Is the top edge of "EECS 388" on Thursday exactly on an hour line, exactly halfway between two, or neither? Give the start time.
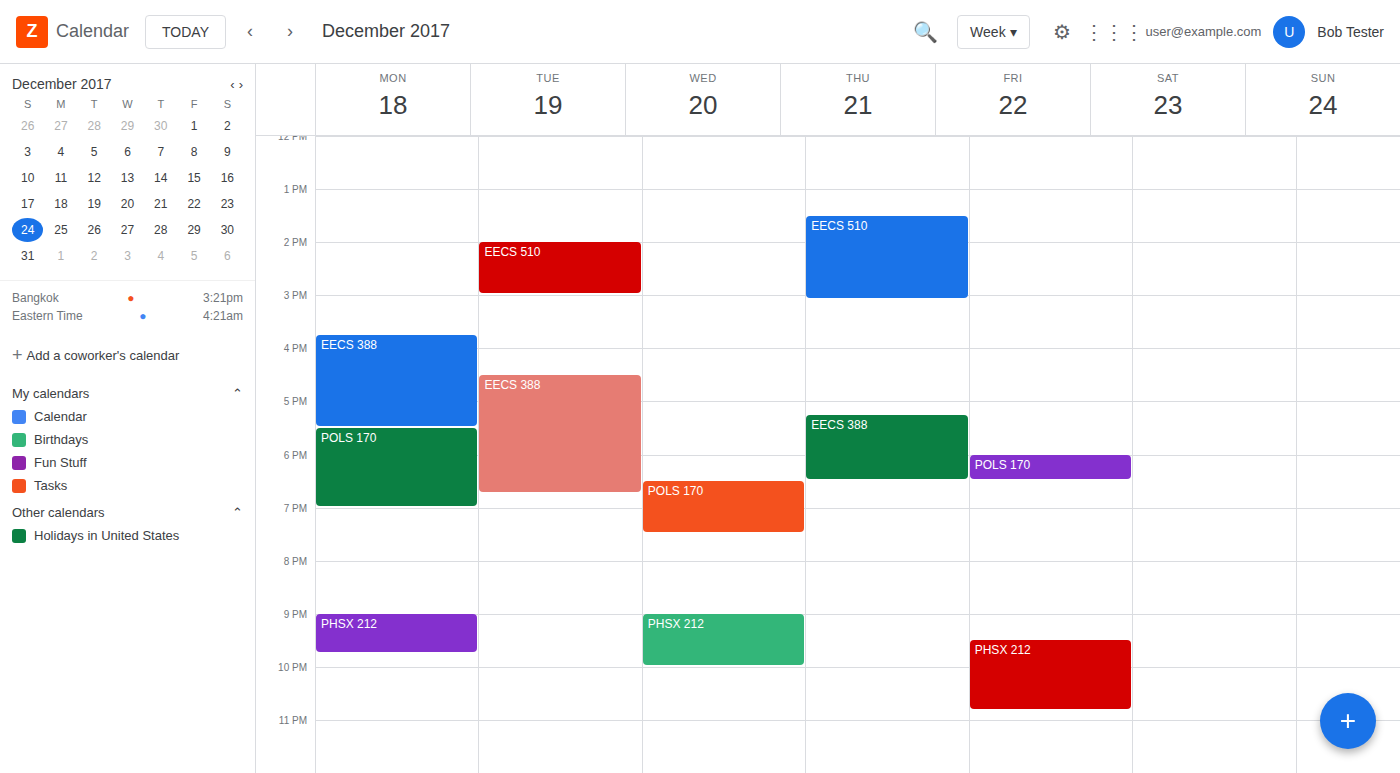
5:15 PM -- neither: a quarter of the way from the 5 PM line to the 6 PM line.